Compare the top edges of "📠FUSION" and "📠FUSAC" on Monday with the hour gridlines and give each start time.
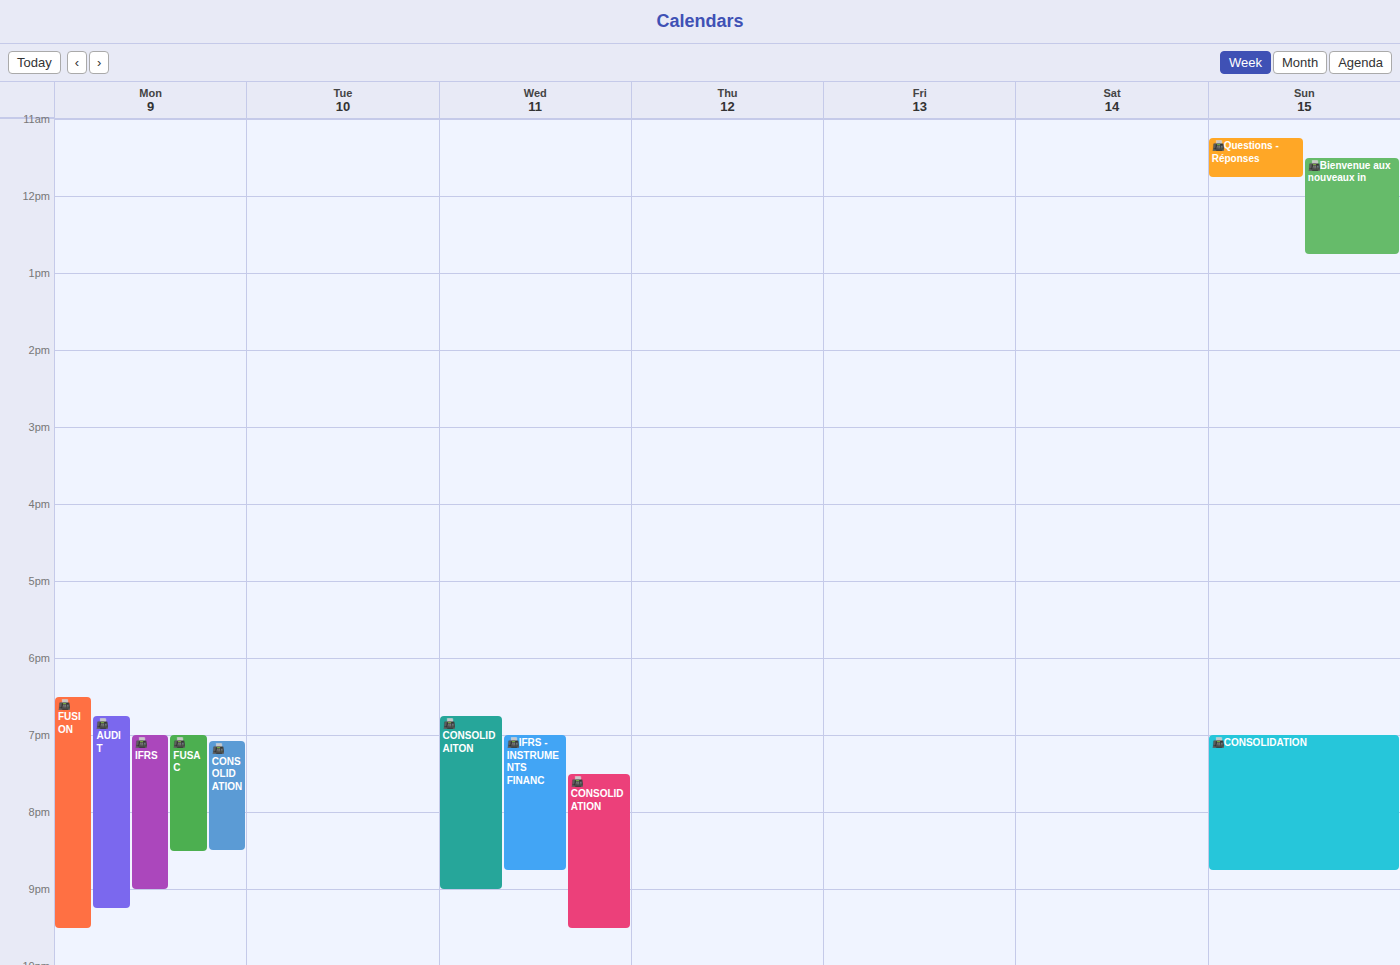
"📠FUSION": 6:30 PM, halfway between the 6 PM and 7 PM lines. "📠FUSAC": 7:00 PM, exactly on the 7 PM line.